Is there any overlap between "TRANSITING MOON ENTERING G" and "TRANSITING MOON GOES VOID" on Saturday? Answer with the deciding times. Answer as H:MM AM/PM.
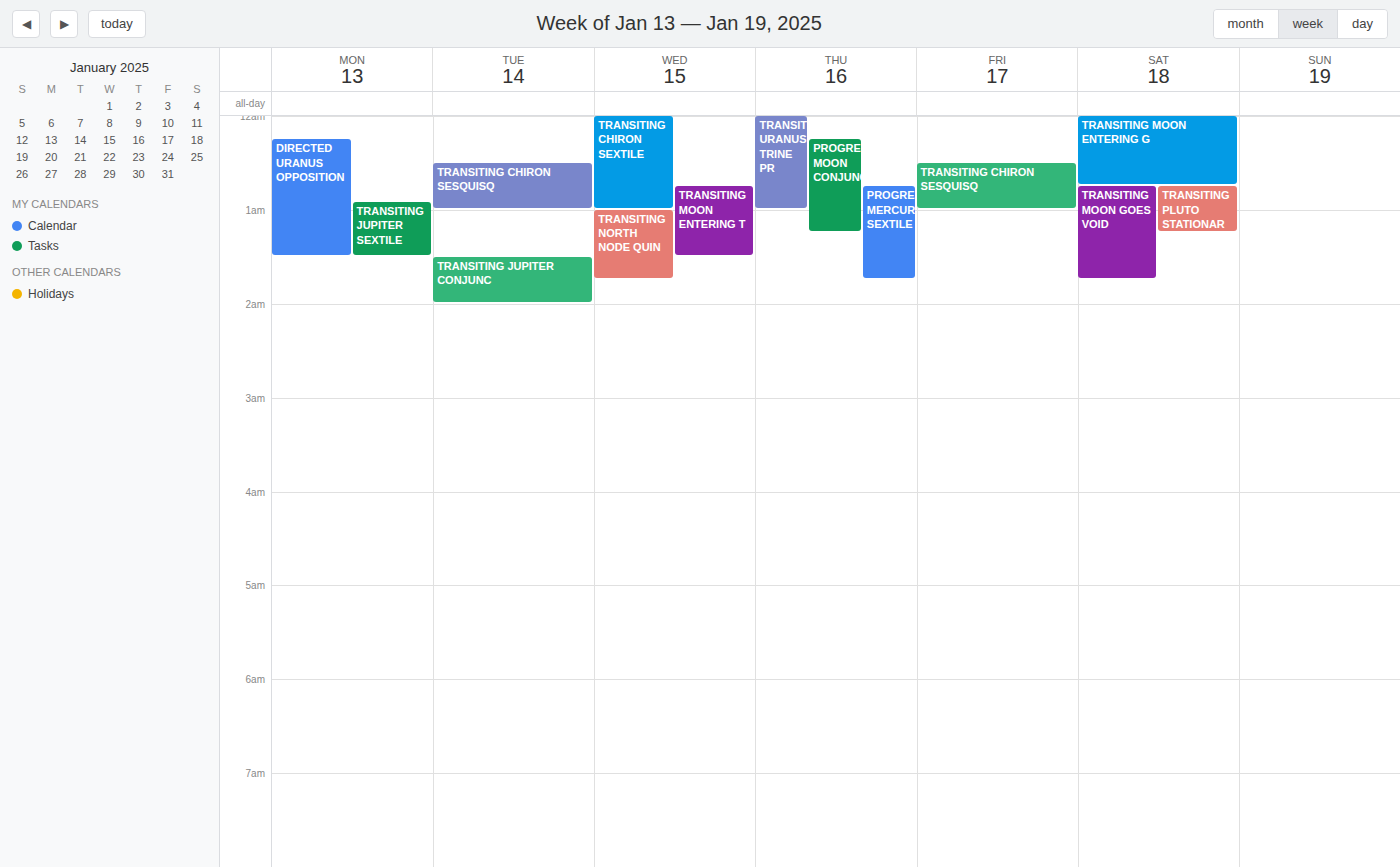
"TRANSITING MOON ENTERING G" ends at 12:45 AM, exactly when "TRANSITING MOON GOES VOID" starts -- they touch but do not overlap.